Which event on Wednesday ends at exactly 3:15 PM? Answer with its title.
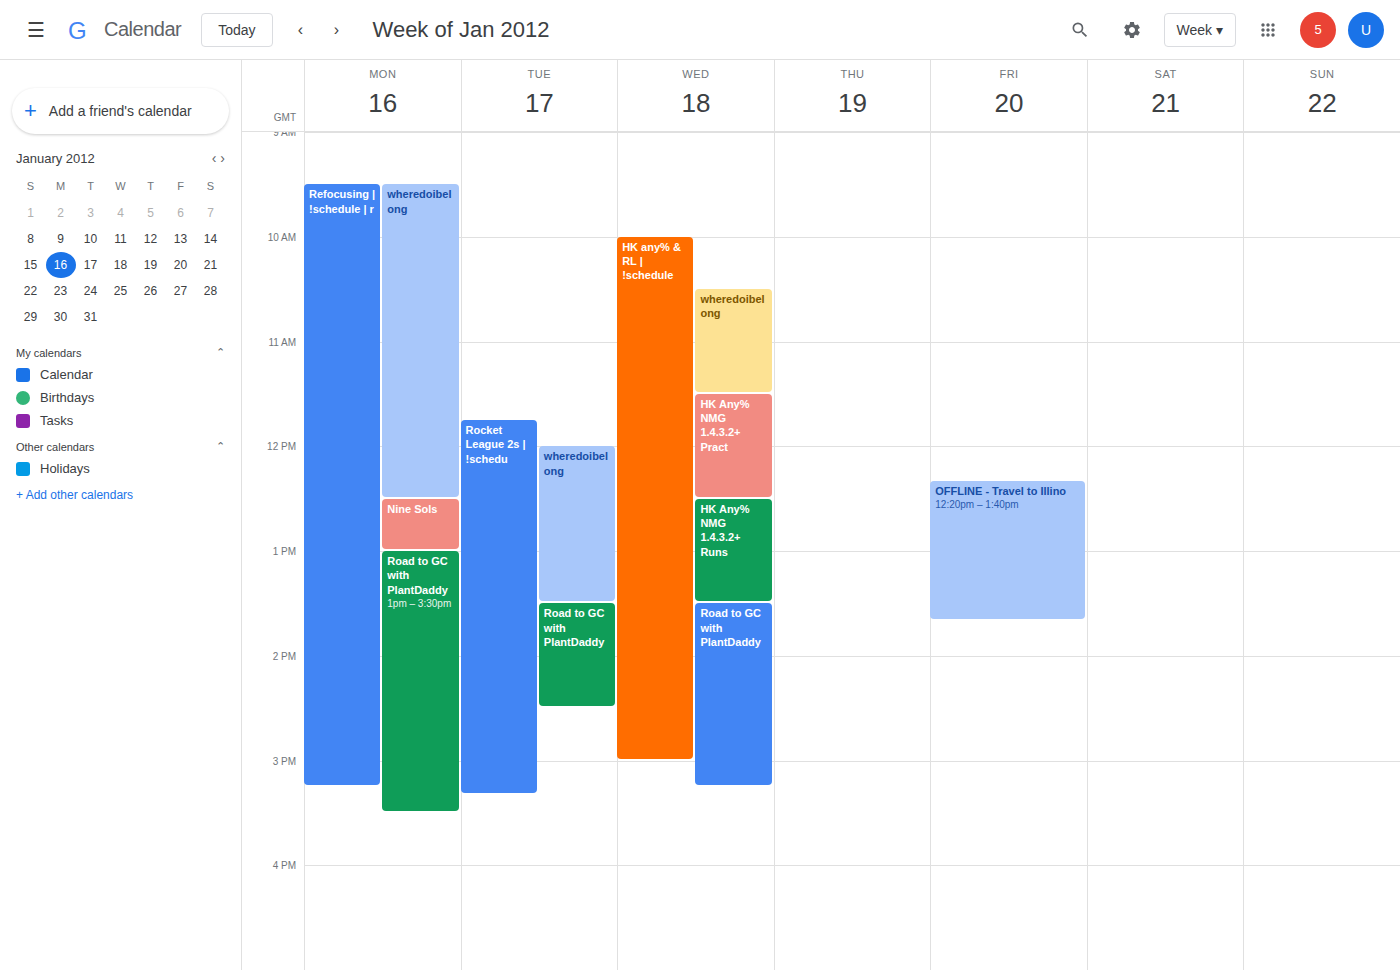
"Road to GC with PlantDaddy"